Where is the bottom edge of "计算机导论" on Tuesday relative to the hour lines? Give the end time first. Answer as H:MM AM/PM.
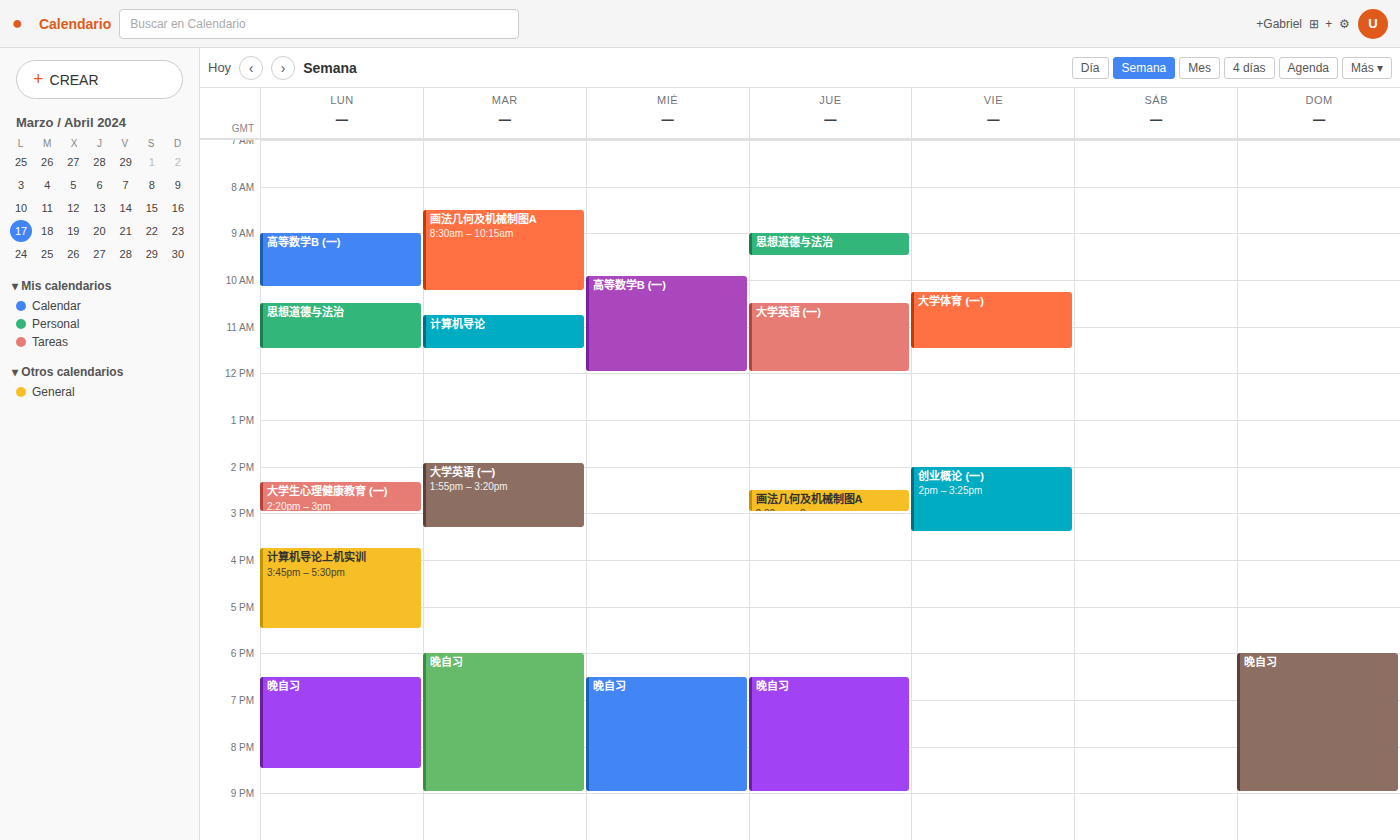
11:30 AM -- halfway between the 11 AM and 12 PM lines.